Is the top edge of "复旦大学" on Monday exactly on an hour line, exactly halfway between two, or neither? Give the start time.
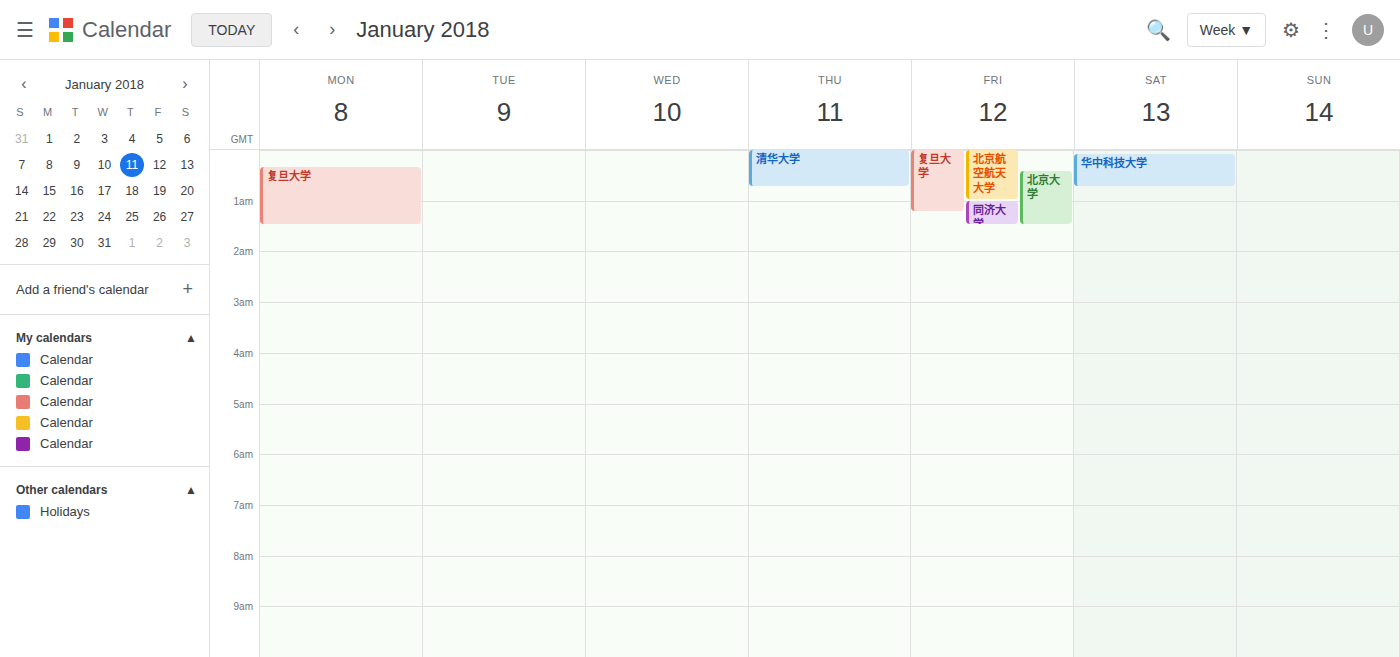
12:20 AM -- neither: 20 minutes below the 12 AM line and 40 minutes above the 1 AM line.